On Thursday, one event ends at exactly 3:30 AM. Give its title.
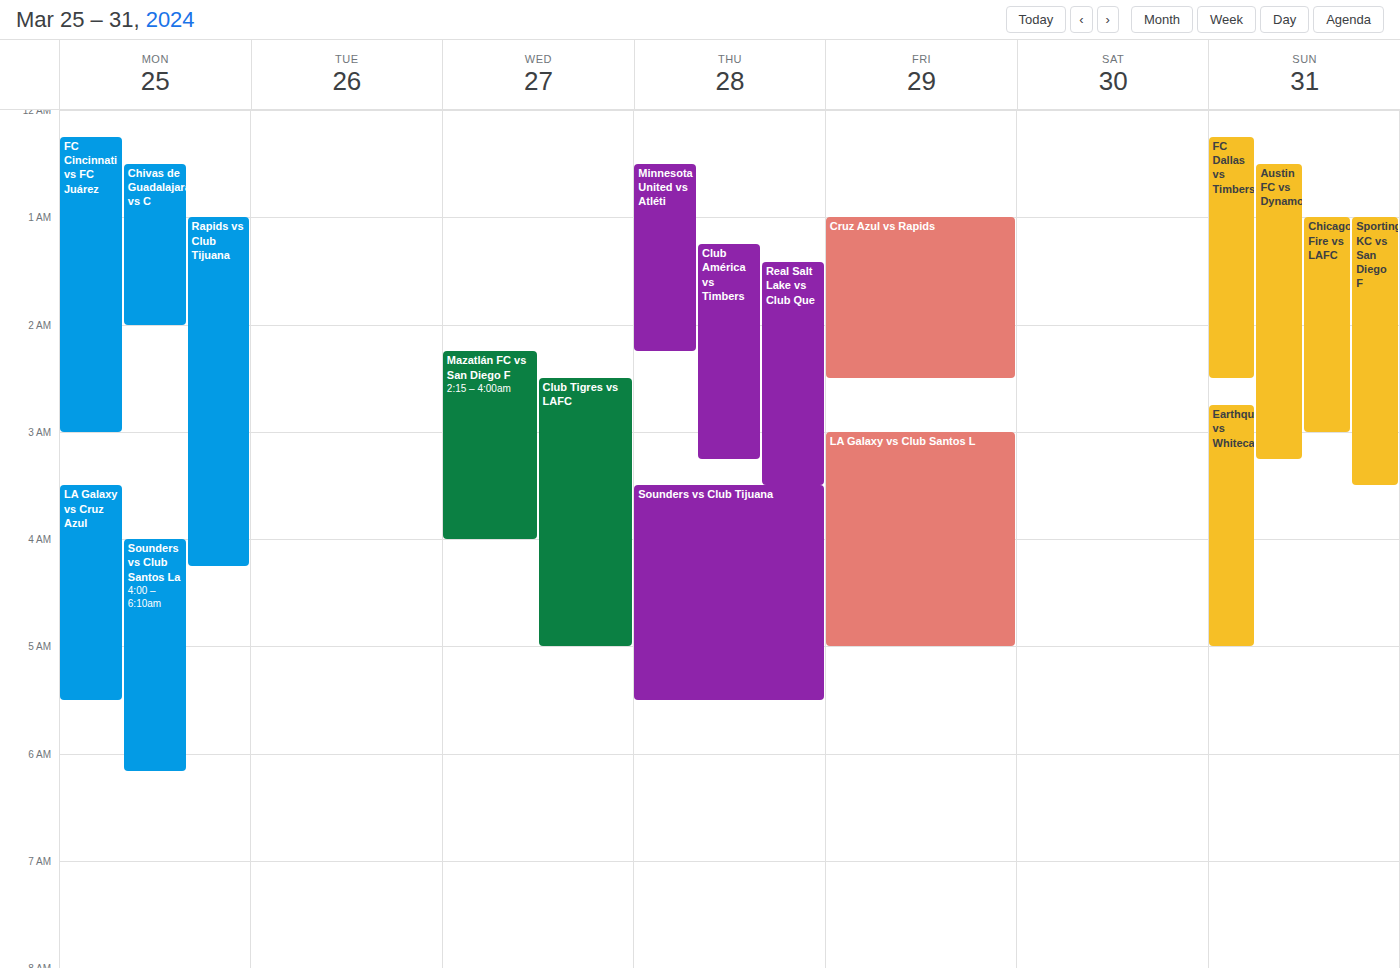
"Real Salt Lake vs Club Que"